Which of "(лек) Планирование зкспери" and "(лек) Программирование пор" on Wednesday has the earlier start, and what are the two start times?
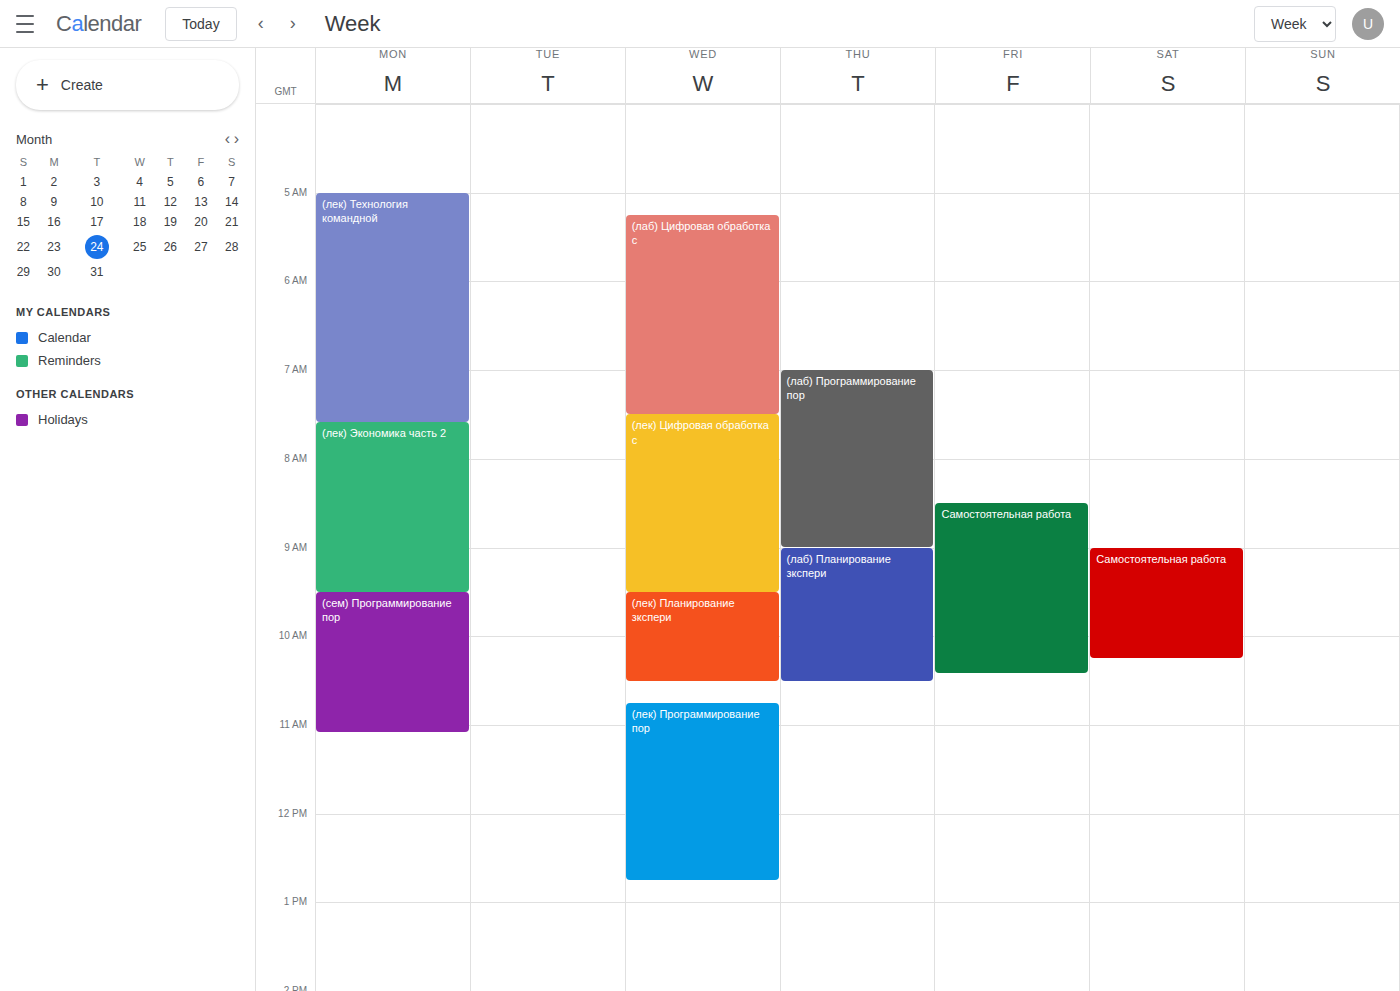
"(лек) Планирование зкспери" 09:30; "(лек) Программирование пор" 10:45.